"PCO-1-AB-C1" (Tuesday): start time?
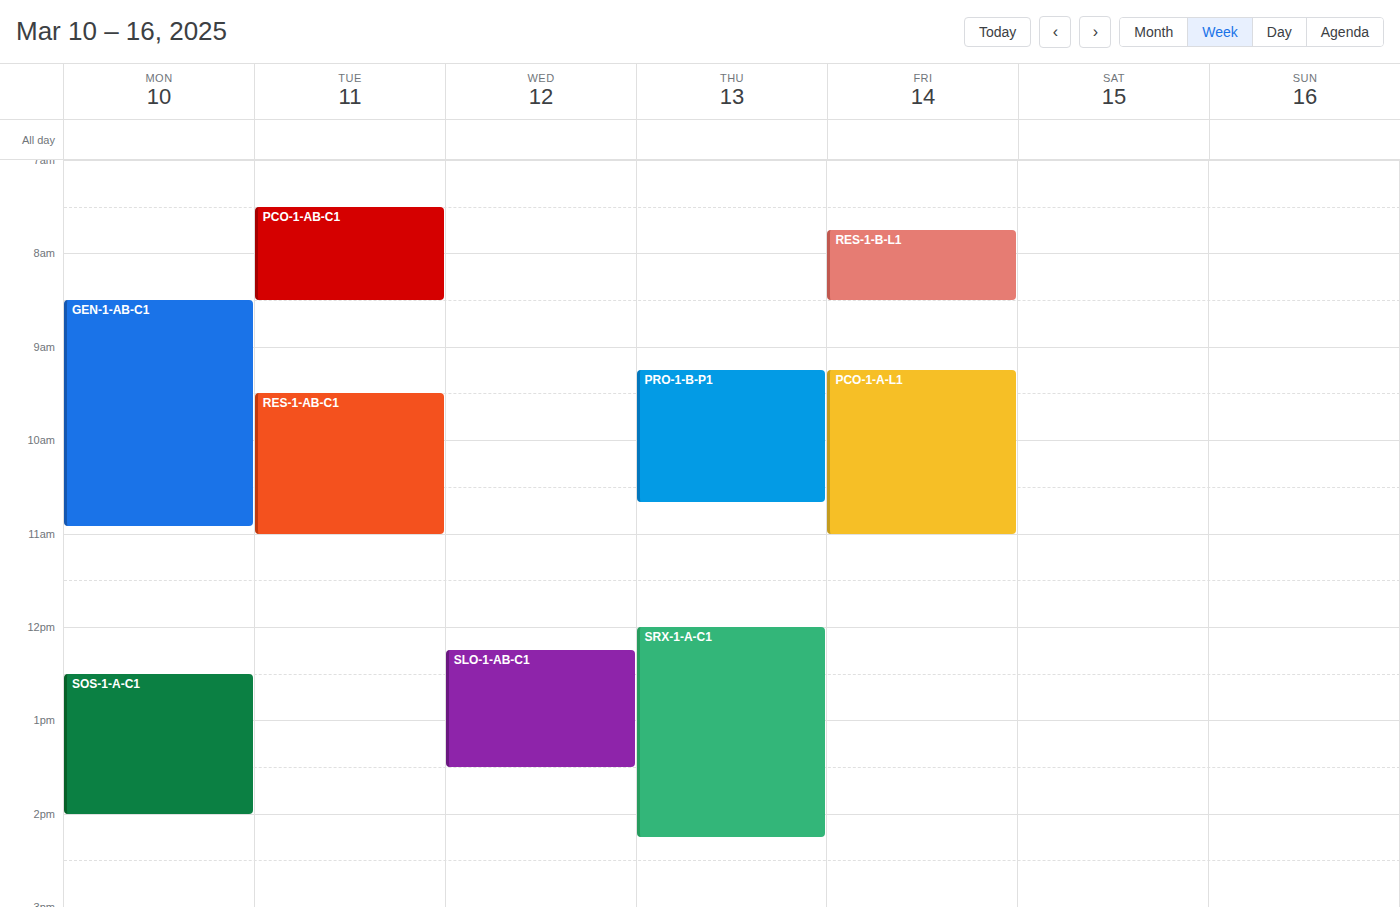
7:30 AM